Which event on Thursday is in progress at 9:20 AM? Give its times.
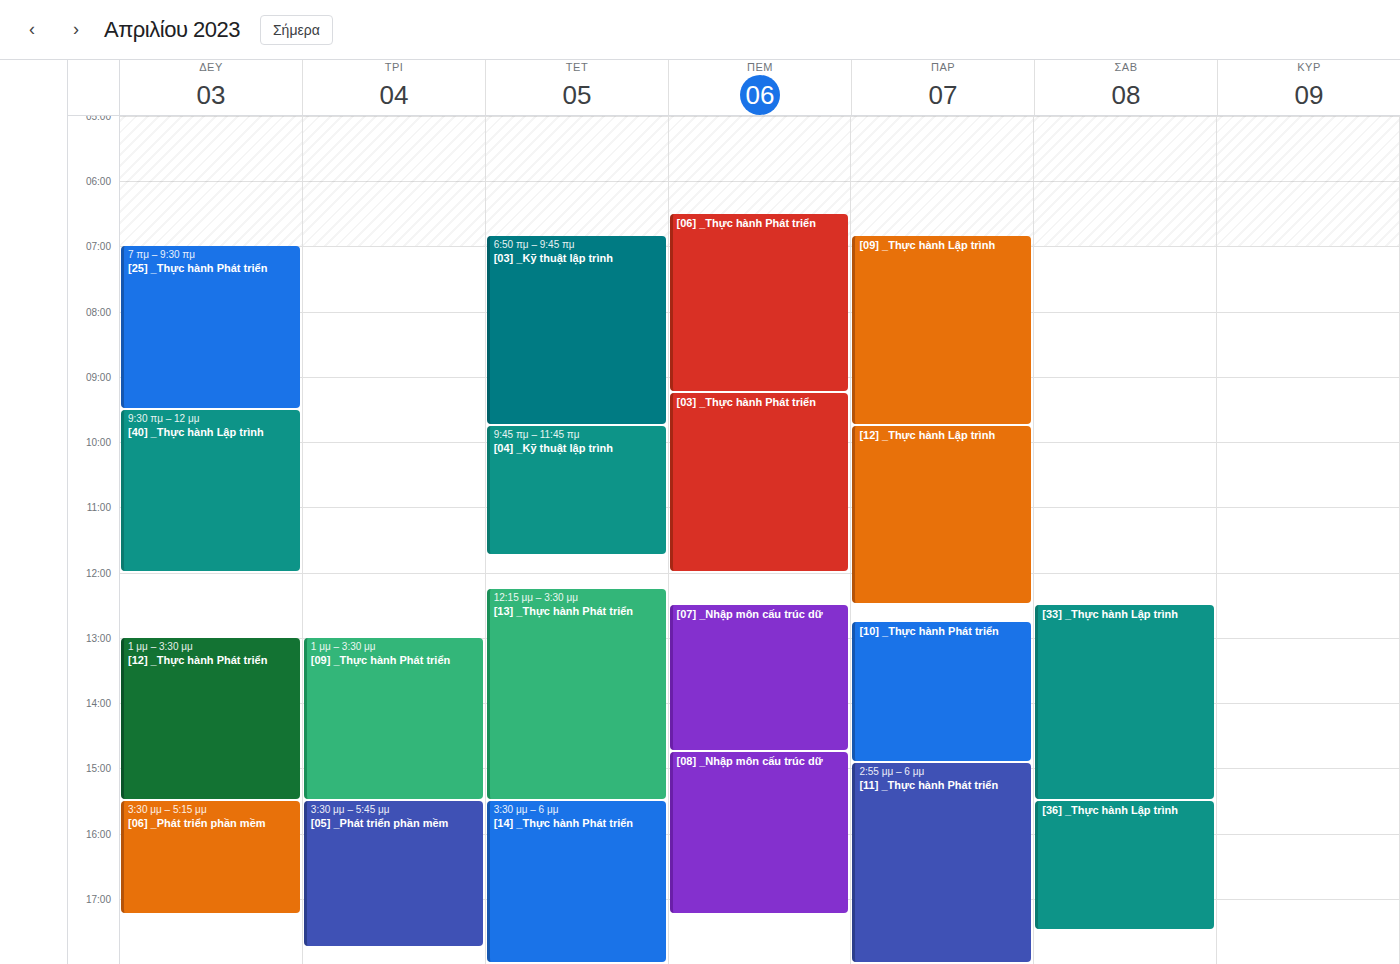
"[03] _Thực hành Phát triển", 9:15 AM to 12:00 PM